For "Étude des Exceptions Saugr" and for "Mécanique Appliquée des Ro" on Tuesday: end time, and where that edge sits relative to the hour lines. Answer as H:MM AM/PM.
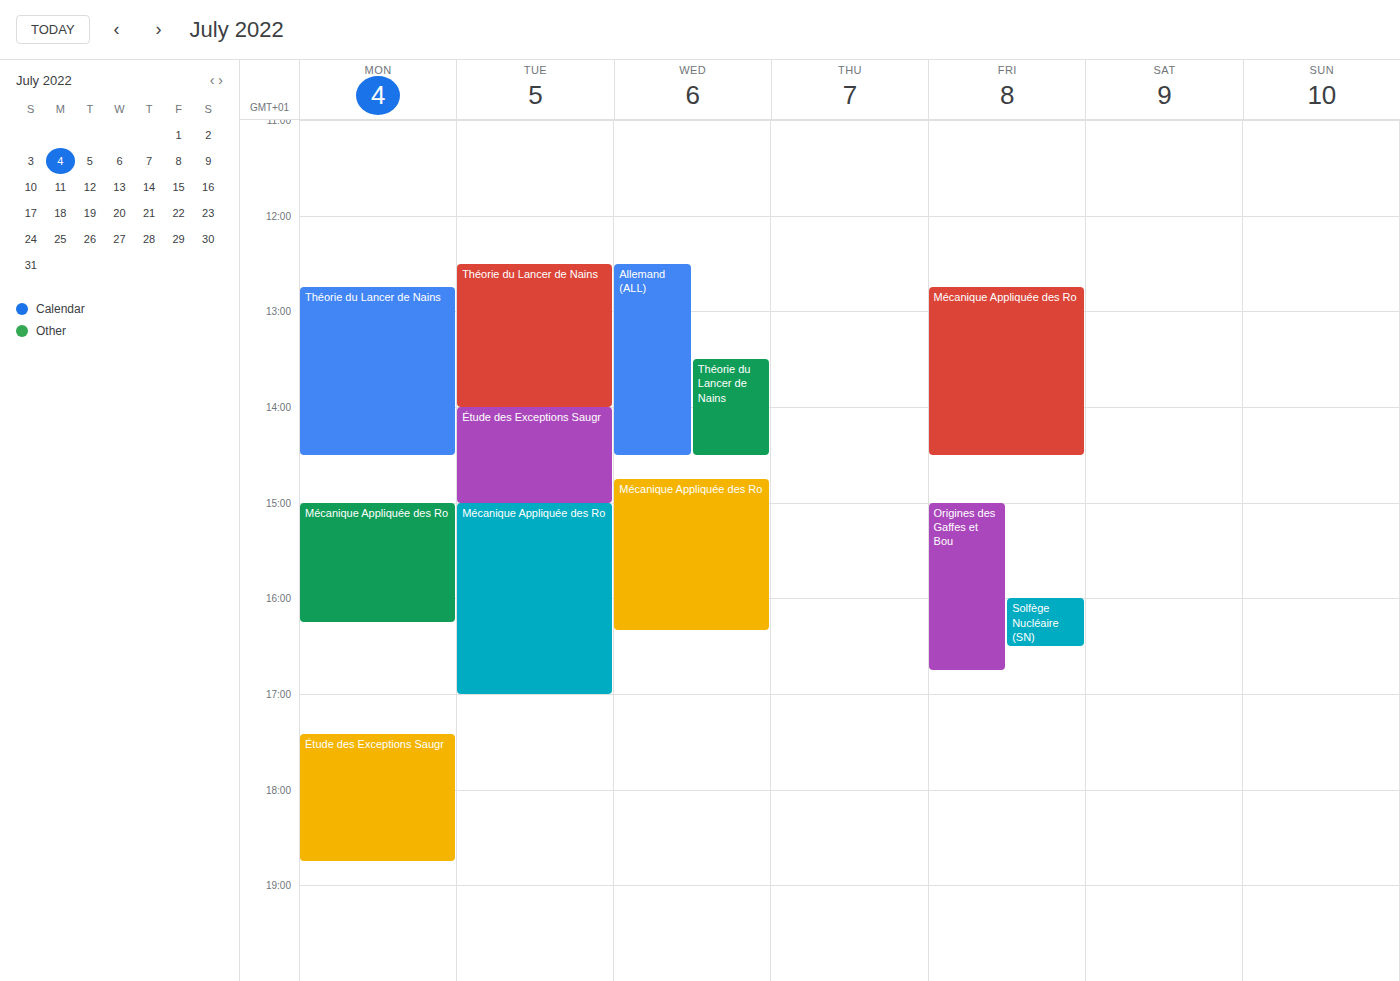
"Étude des Exceptions Saugr": 3:00 PM, exactly on the 3 PM line. "Mécanique Appliquée des Ro": 5:00 PM, exactly on the 5 PM line.